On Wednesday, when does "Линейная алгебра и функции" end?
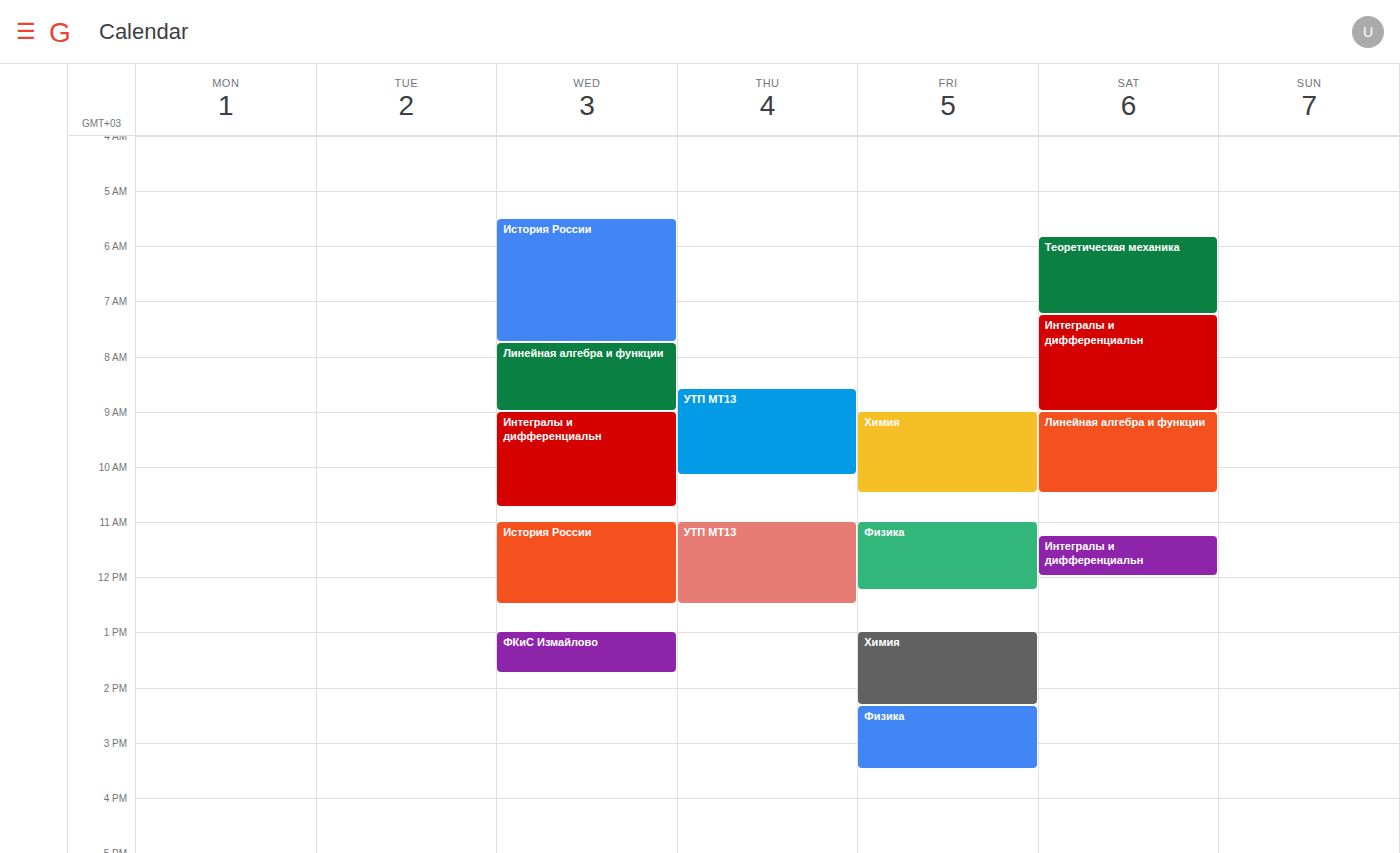
9:00 AM